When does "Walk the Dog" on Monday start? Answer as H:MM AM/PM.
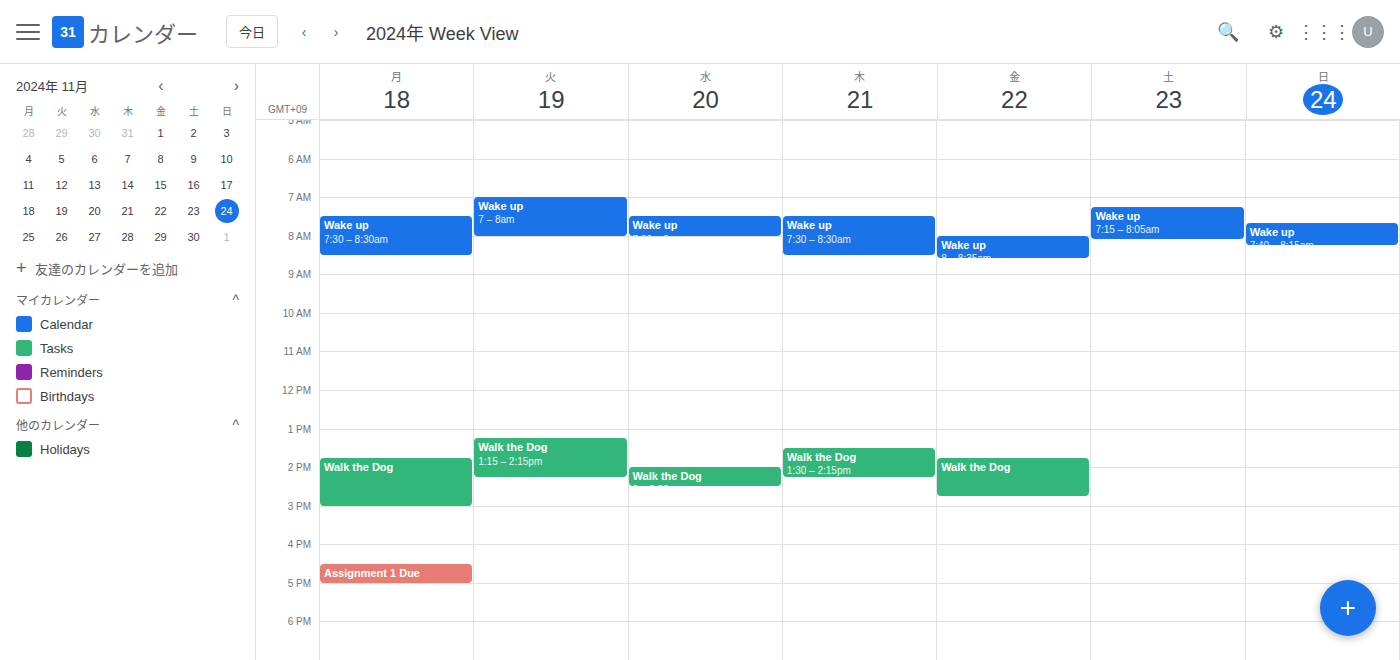
1:45 PM